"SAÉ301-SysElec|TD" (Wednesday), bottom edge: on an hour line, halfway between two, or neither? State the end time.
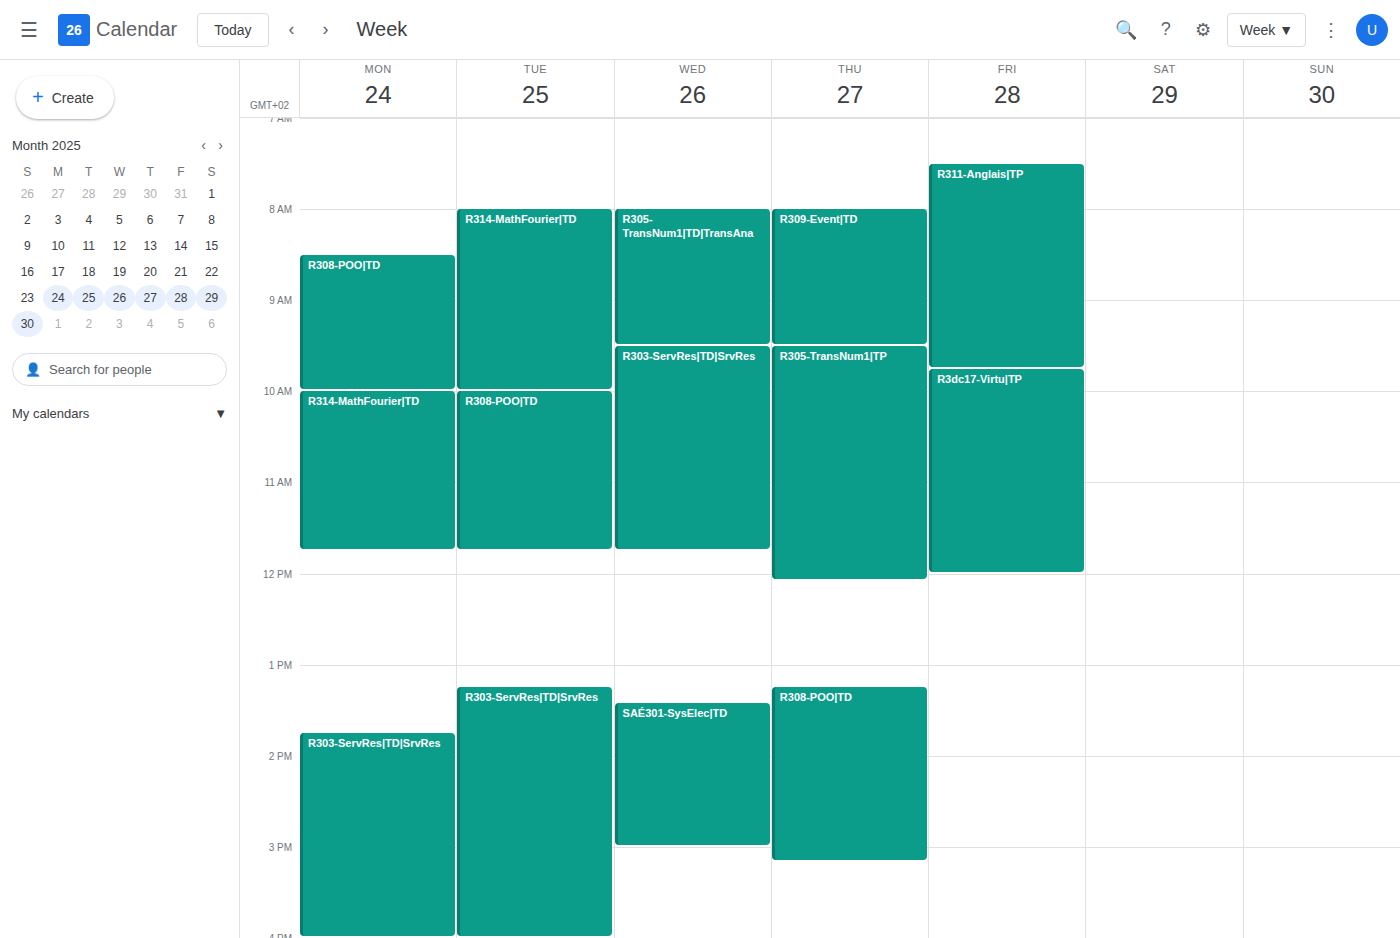
3:00 PM -- exactly on the 3 PM line.